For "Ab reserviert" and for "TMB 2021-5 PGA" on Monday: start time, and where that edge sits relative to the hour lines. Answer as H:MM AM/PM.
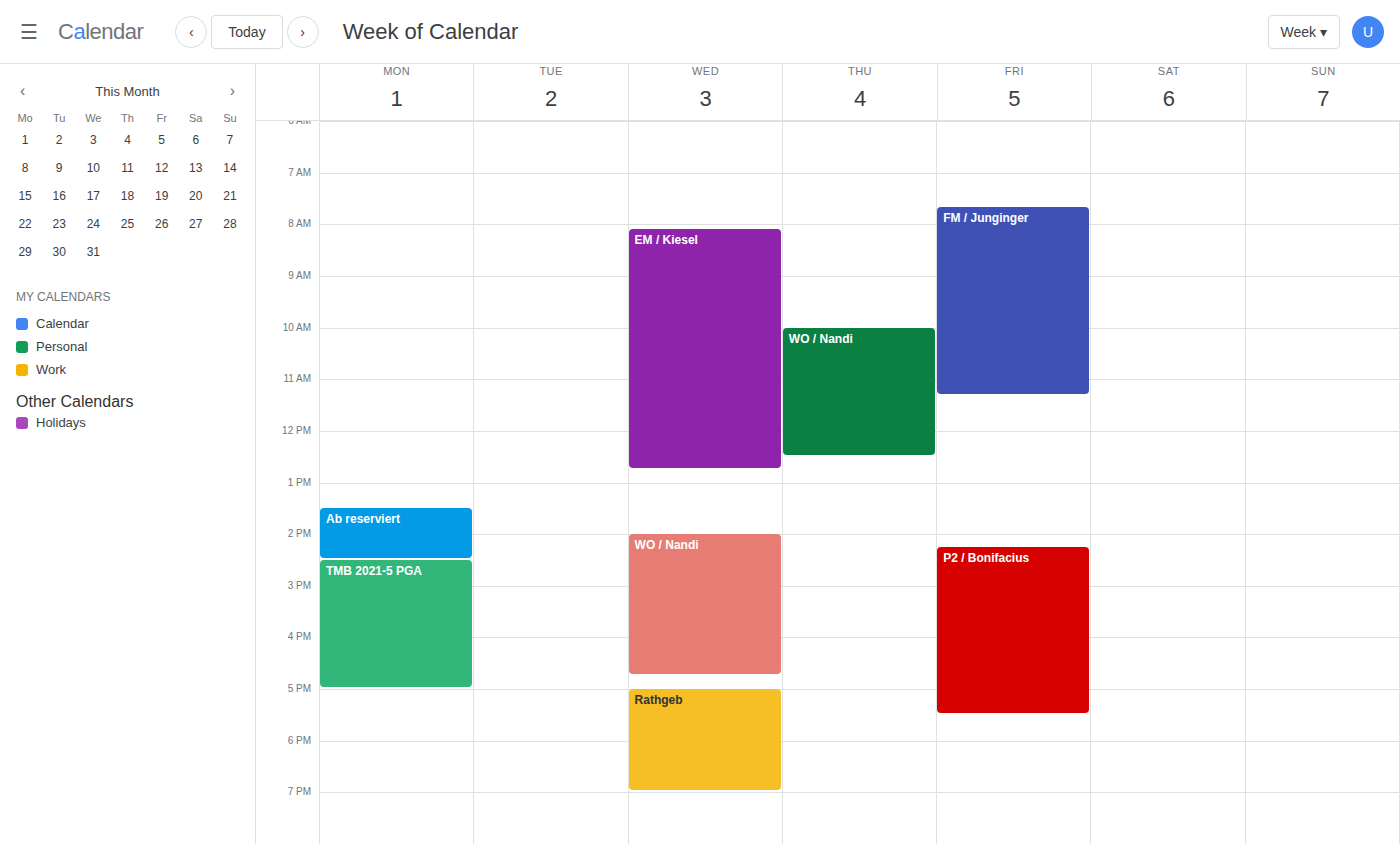
"Ab reserviert": 1:30 PM, halfway between the 1 PM and 2 PM lines. "TMB 2021-5 PGA": 2:30 PM, halfway between the 2 PM and 3 PM lines.